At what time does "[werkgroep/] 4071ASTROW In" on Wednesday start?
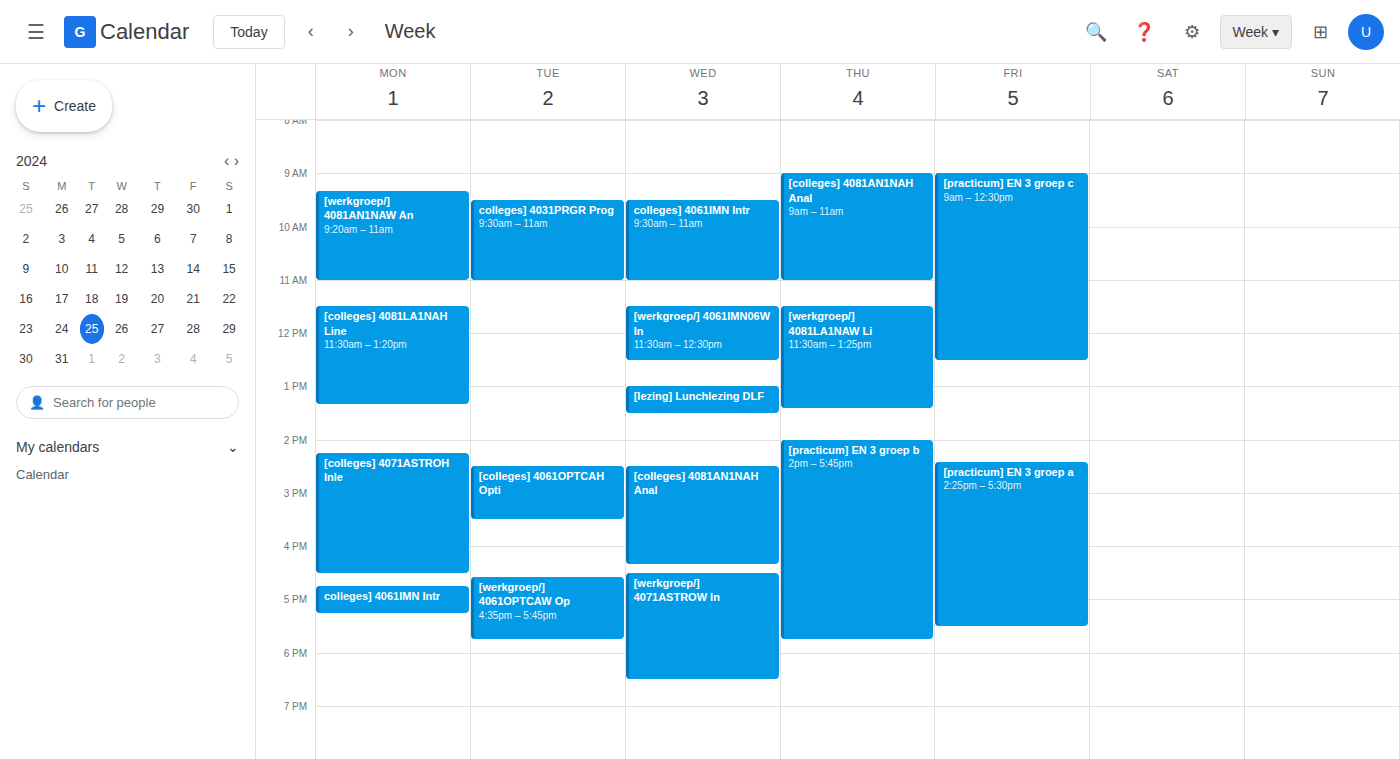
16:30